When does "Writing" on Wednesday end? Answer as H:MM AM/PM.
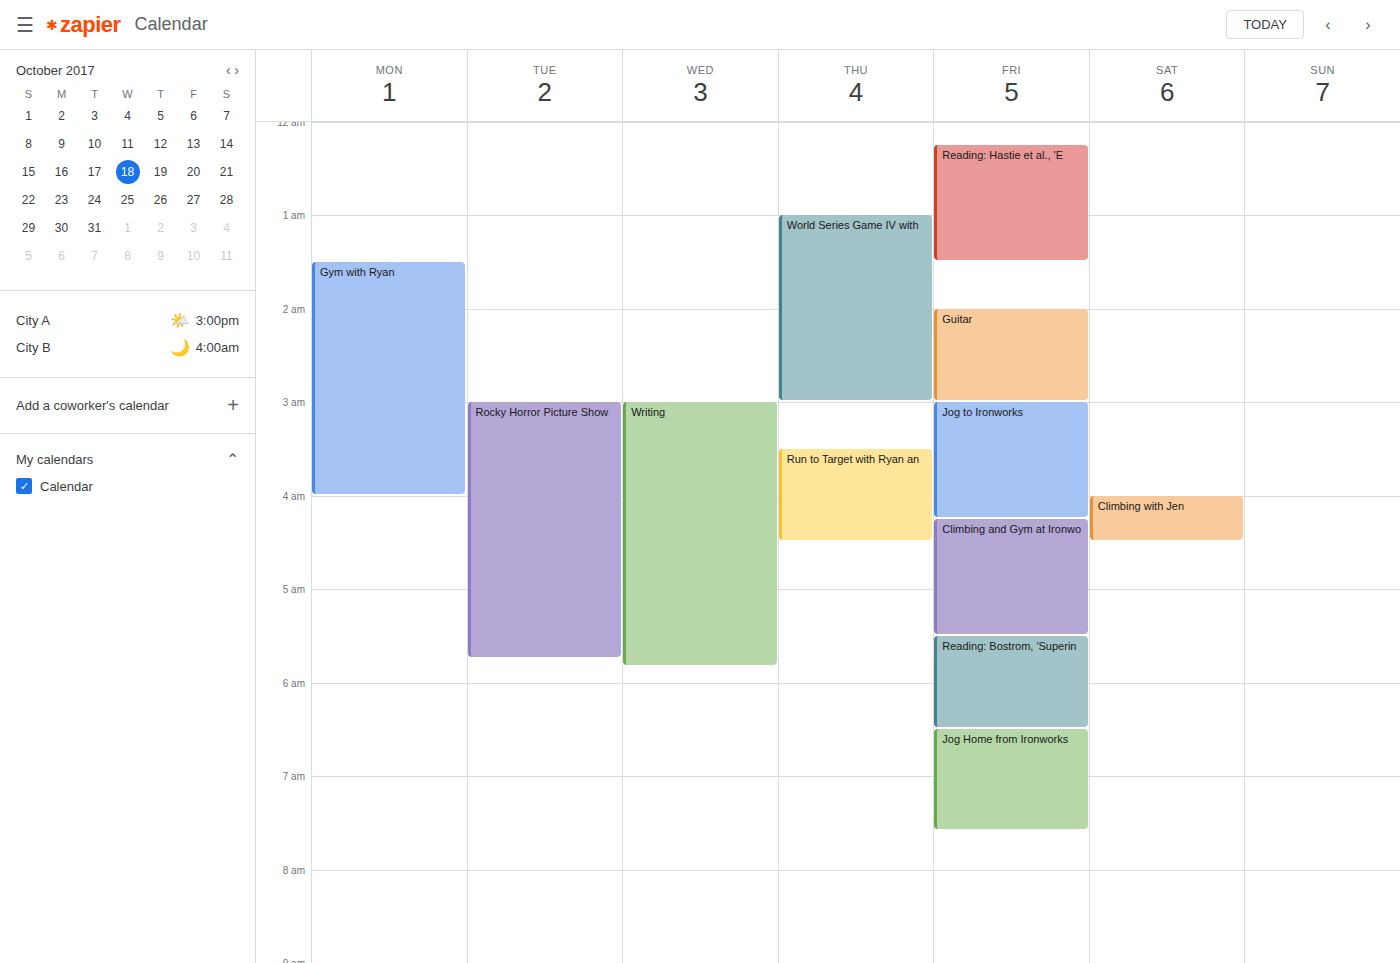
5:50 AM